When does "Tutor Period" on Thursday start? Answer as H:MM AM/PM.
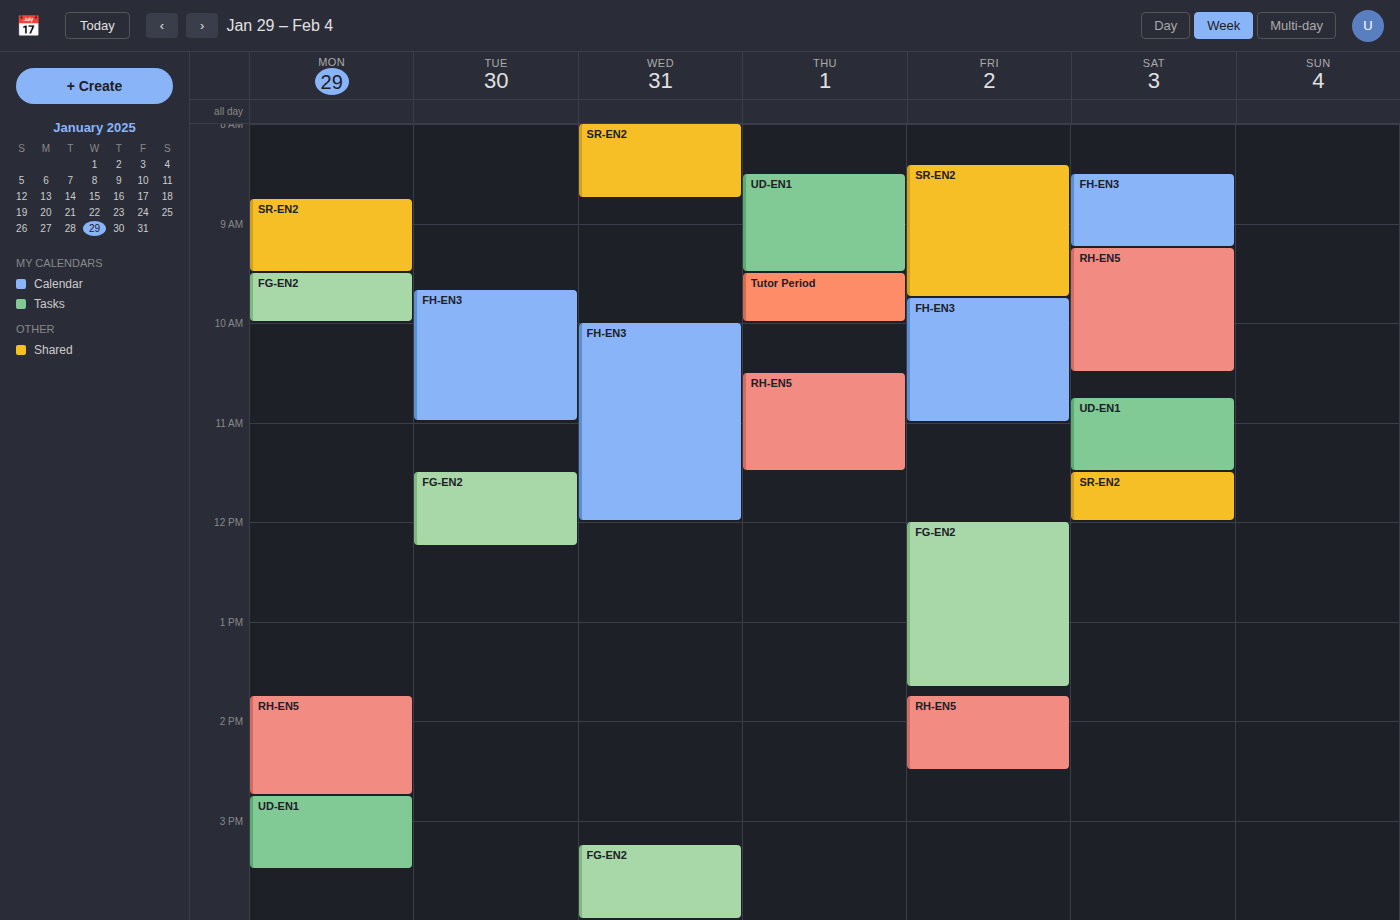
9:30 AM